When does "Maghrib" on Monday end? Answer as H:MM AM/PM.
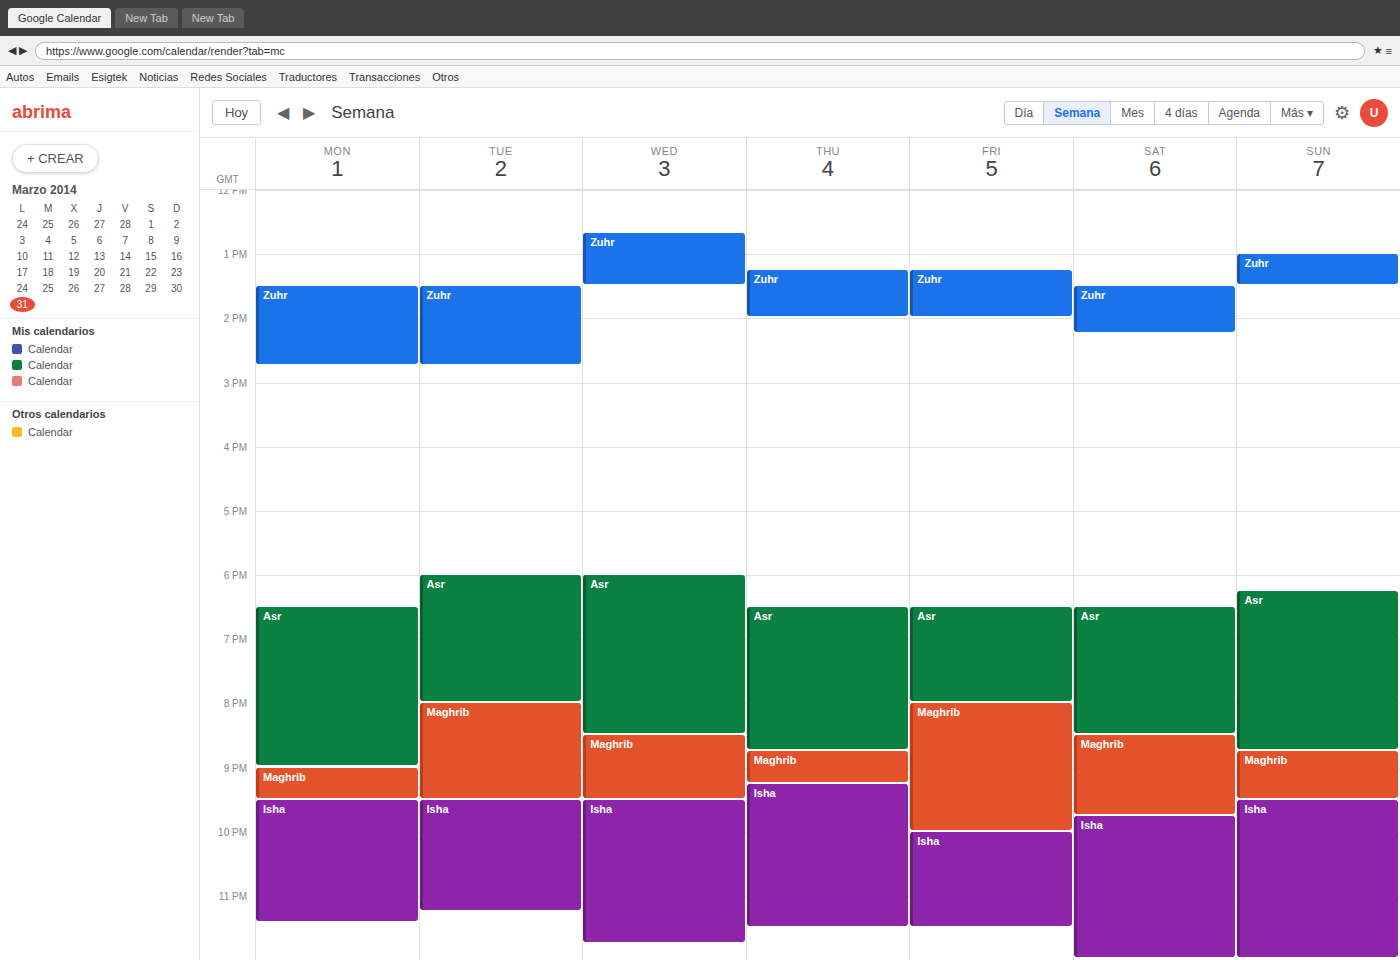
9:30 PM